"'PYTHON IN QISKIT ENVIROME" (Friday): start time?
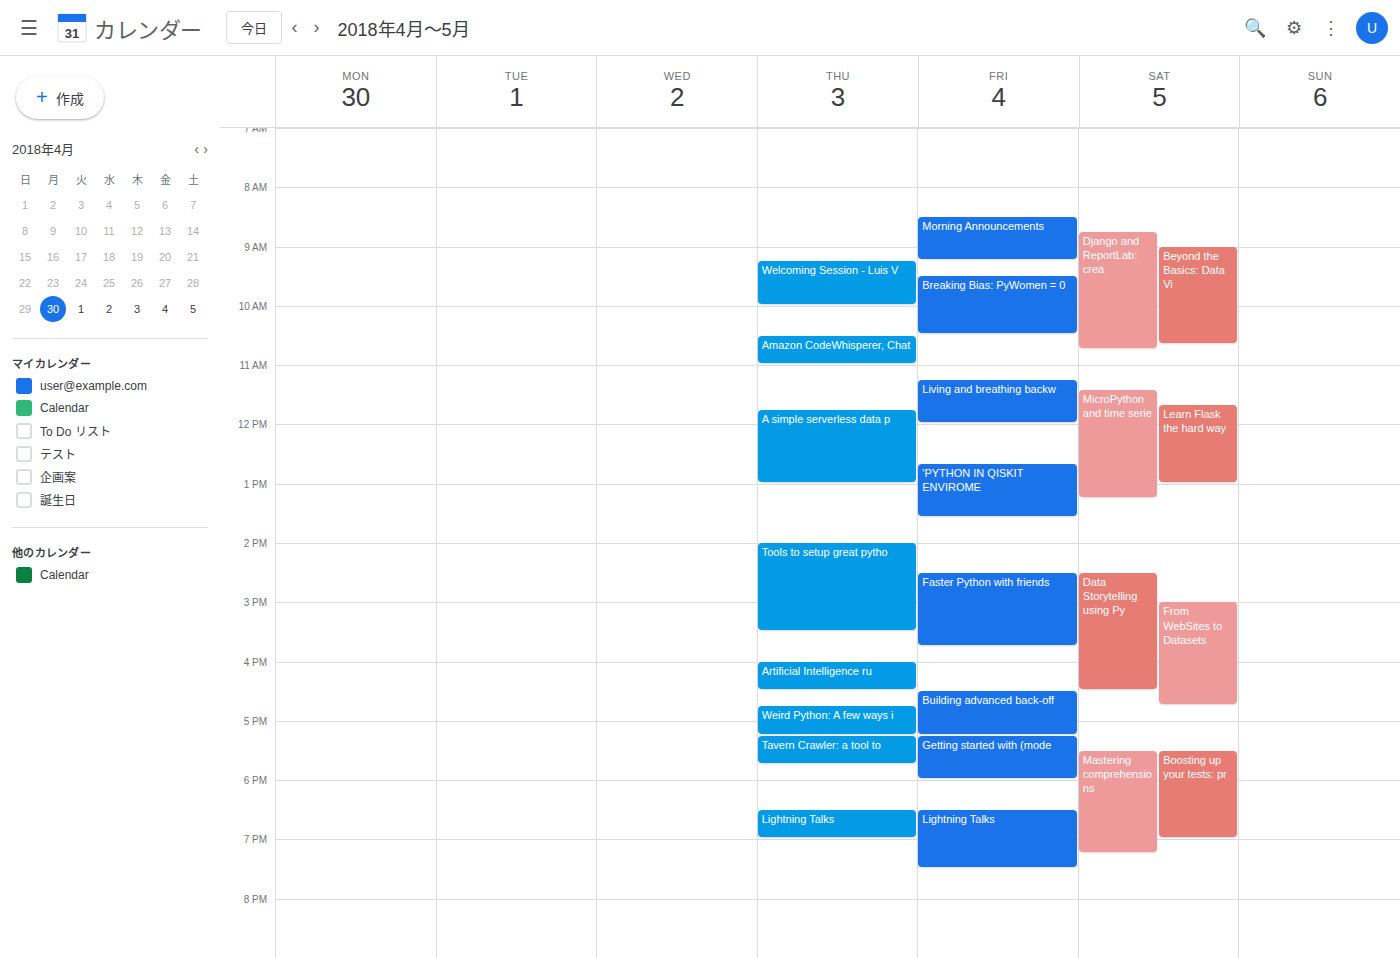
12:40 PM